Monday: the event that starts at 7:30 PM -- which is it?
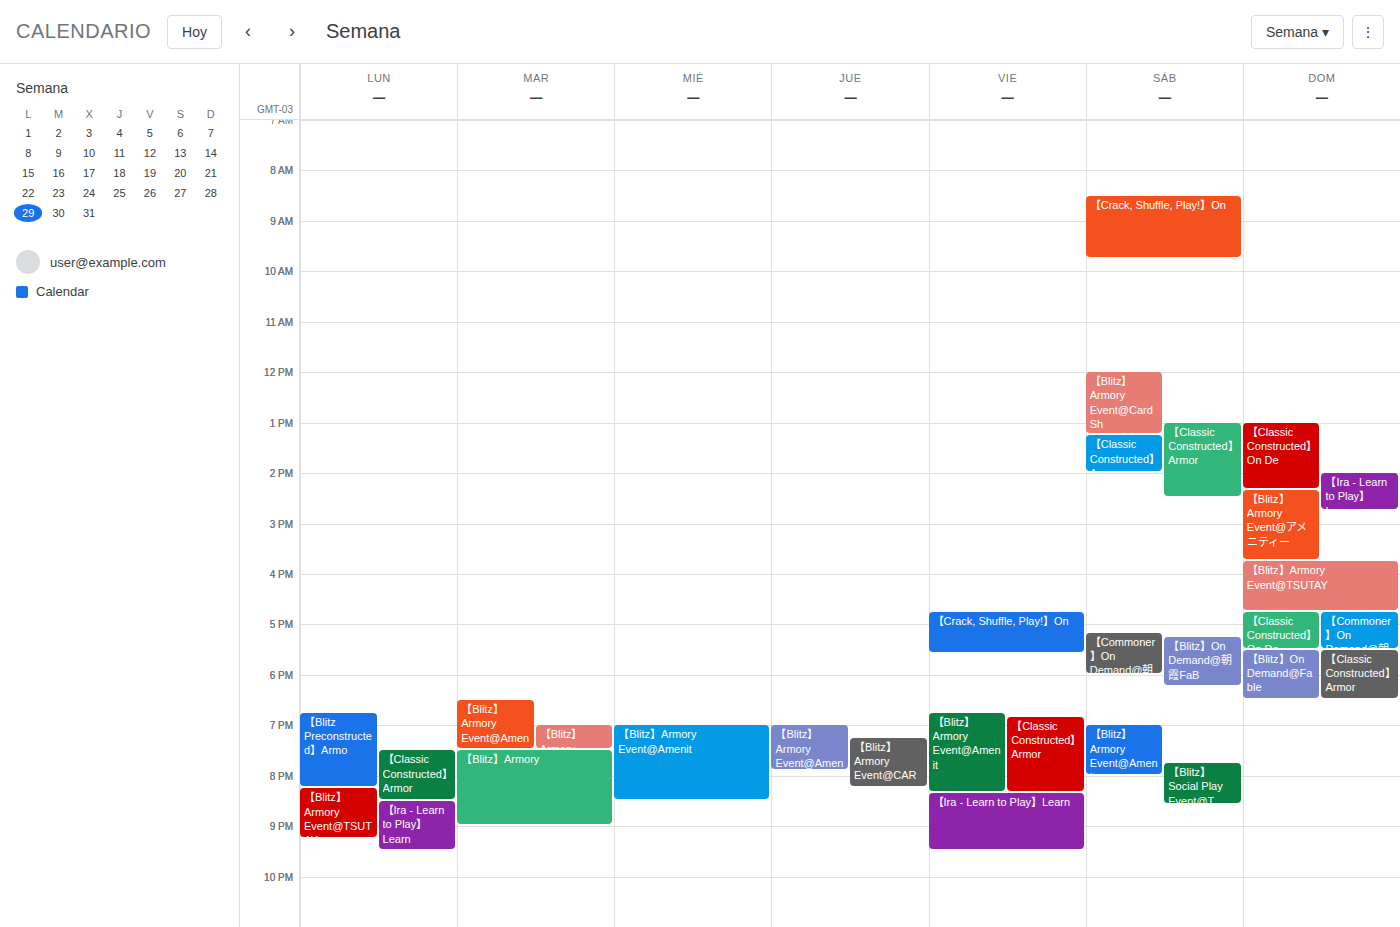
"【Classic Constructed】Armor"